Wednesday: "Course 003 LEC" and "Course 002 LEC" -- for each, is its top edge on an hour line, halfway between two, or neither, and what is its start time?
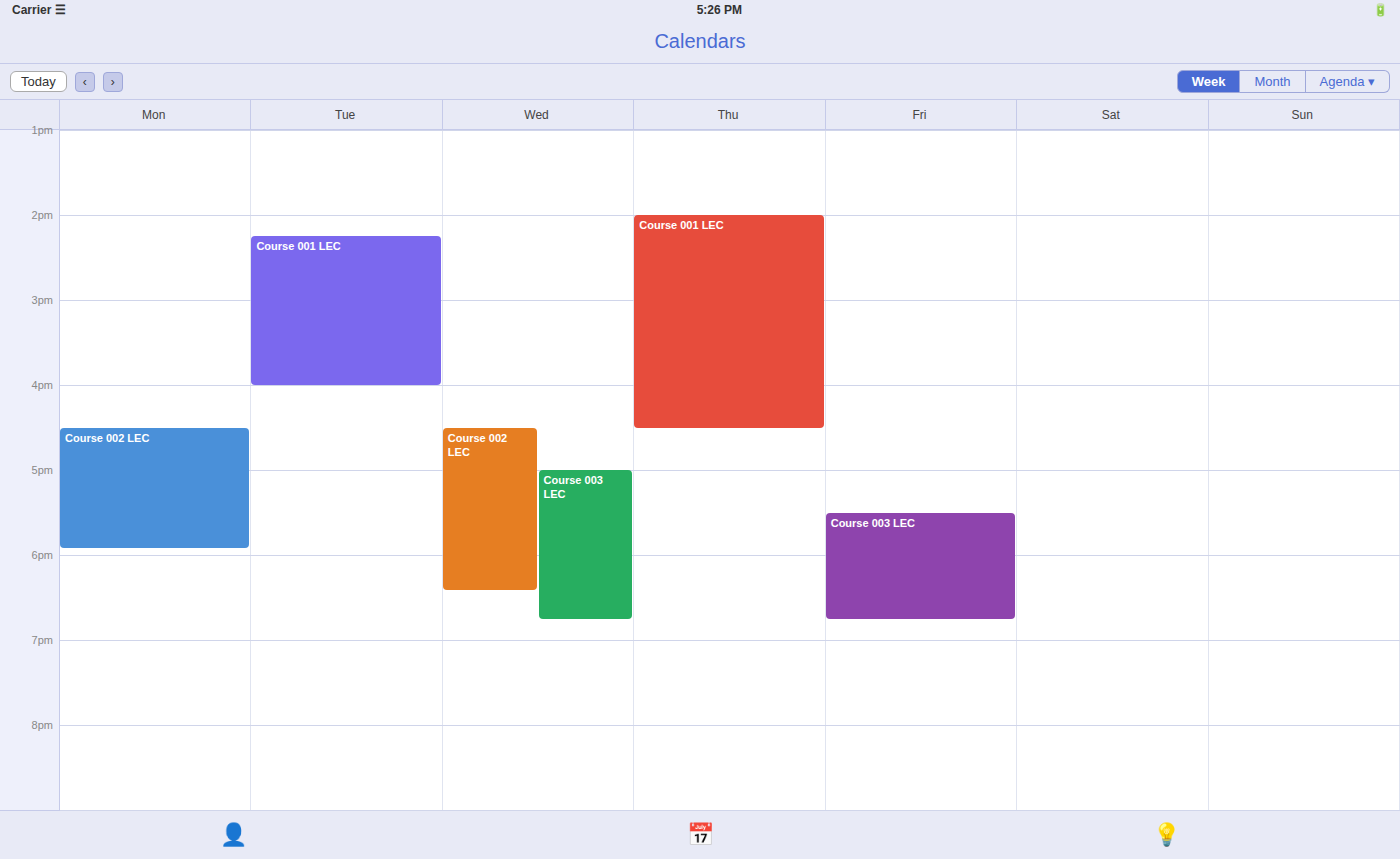
"Course 003 LEC": 5:00 PM, exactly on the 5 PM line. "Course 002 LEC": 4:30 PM, halfway between the 4 PM and 5 PM lines.